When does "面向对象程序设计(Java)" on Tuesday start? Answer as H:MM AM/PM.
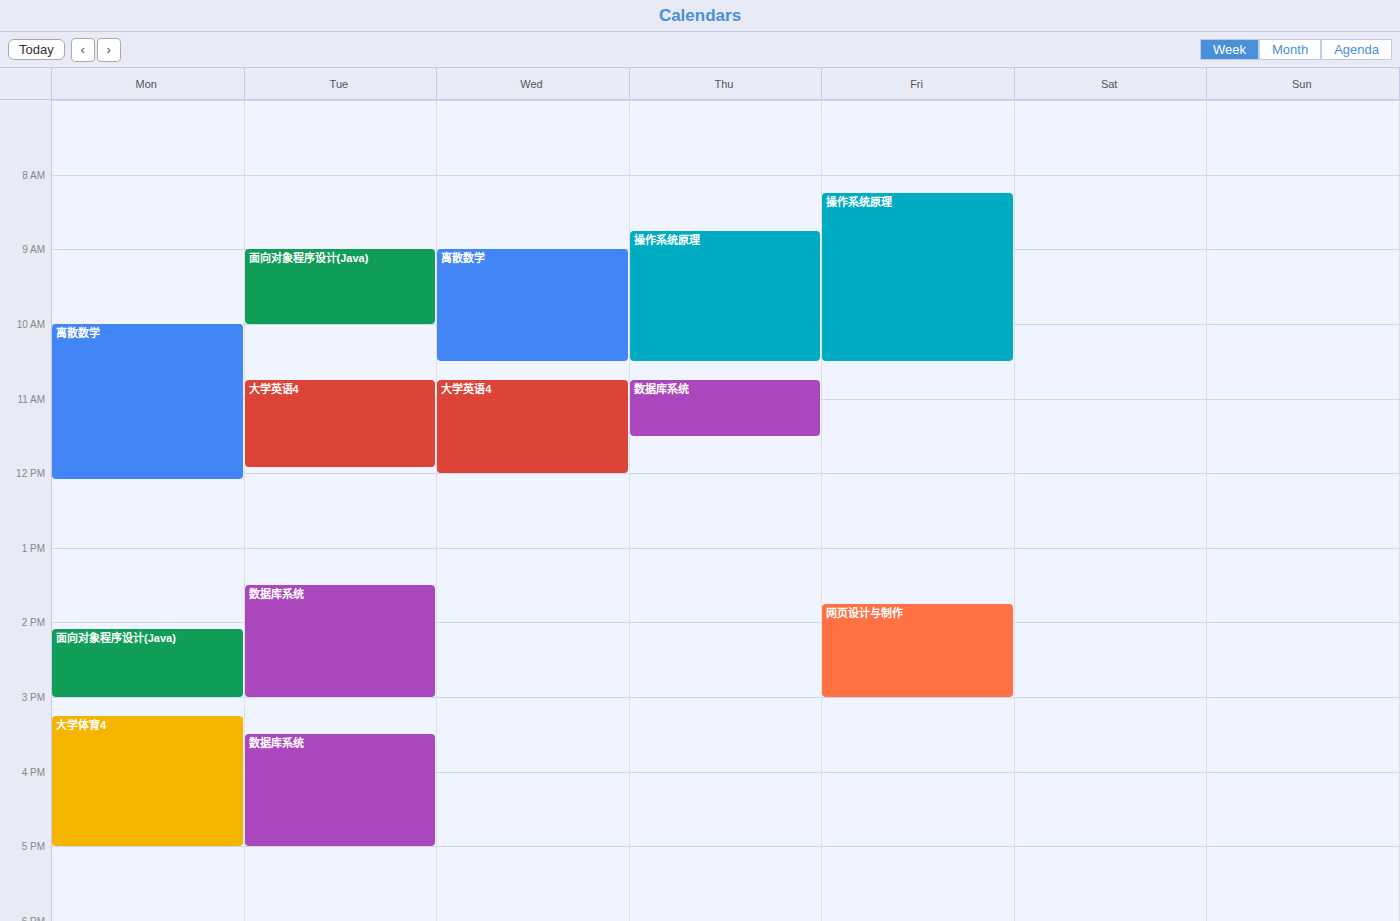
9:00 AM